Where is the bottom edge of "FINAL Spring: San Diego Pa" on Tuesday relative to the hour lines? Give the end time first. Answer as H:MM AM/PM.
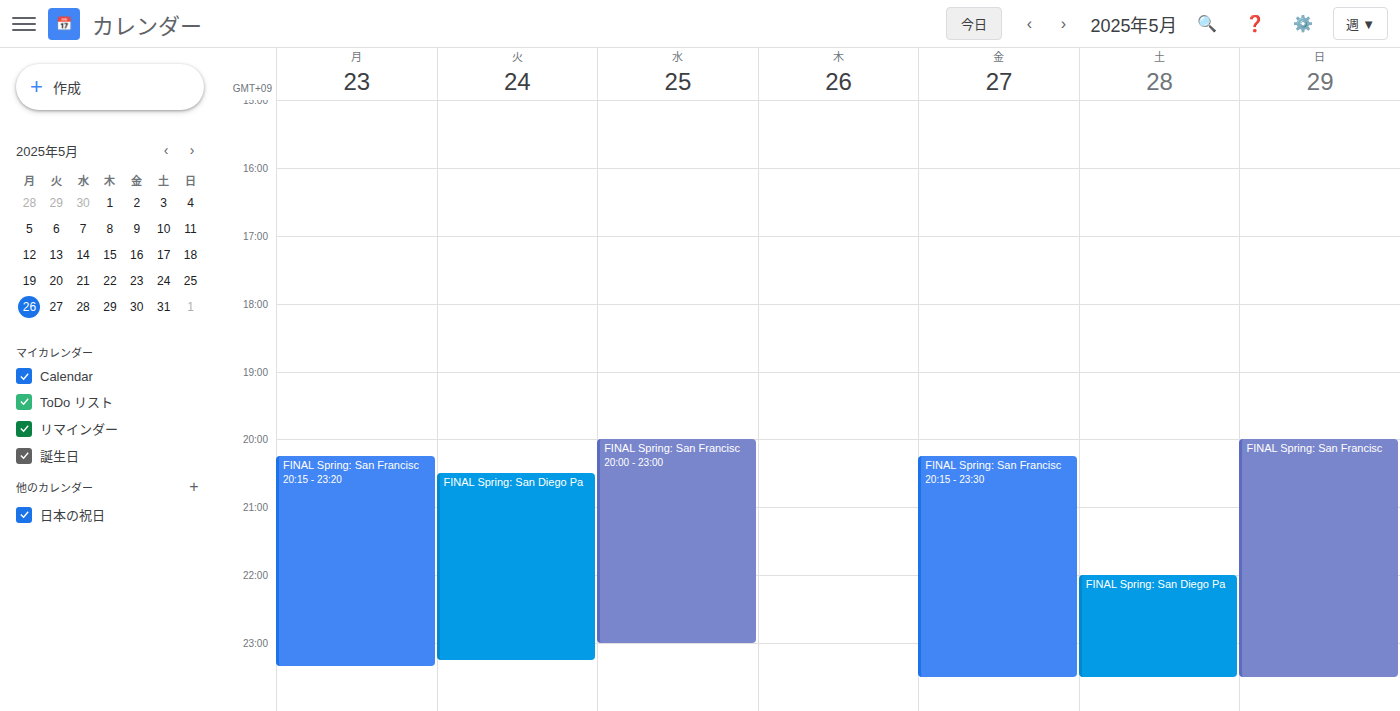
11:15 PM -- neither: a quarter of the way from the 11 PM line to the 12 AM line.